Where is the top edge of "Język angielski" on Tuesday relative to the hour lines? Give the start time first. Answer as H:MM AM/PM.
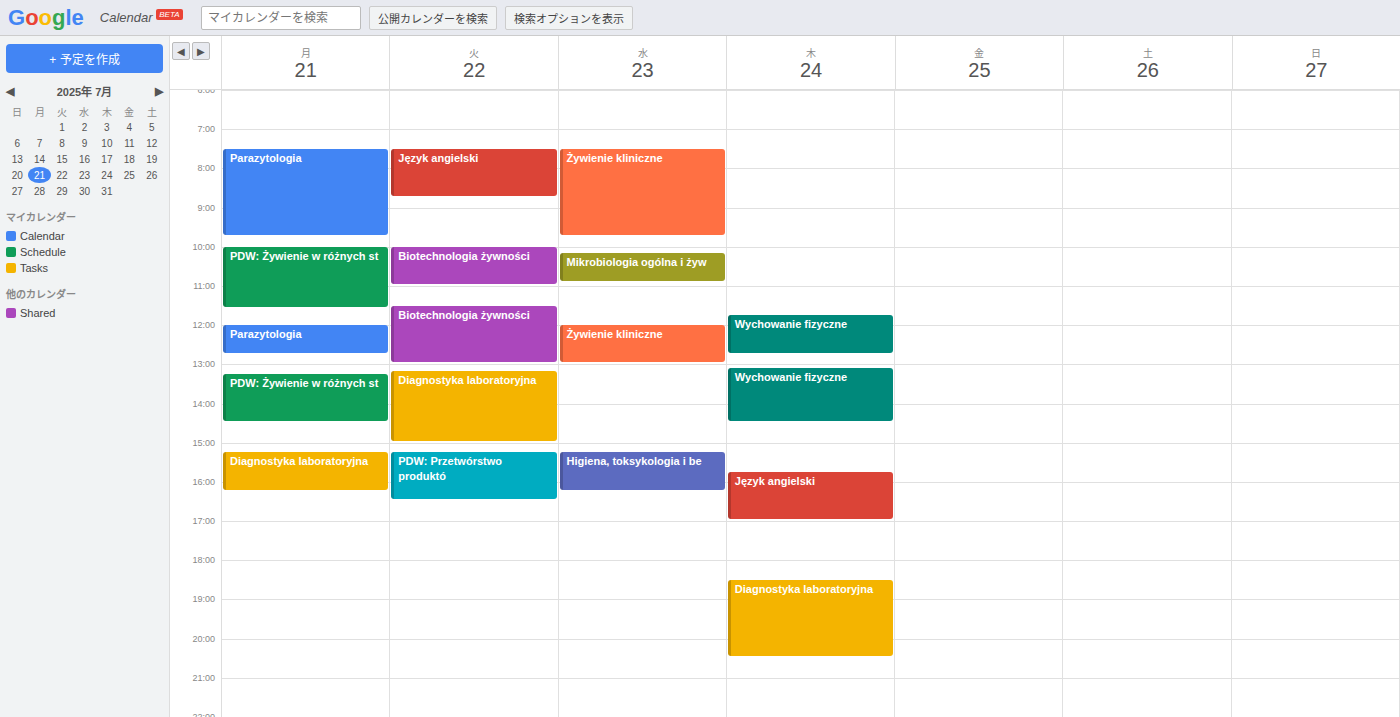
7:30 AM -- halfway between the 7 AM and 8 AM lines.